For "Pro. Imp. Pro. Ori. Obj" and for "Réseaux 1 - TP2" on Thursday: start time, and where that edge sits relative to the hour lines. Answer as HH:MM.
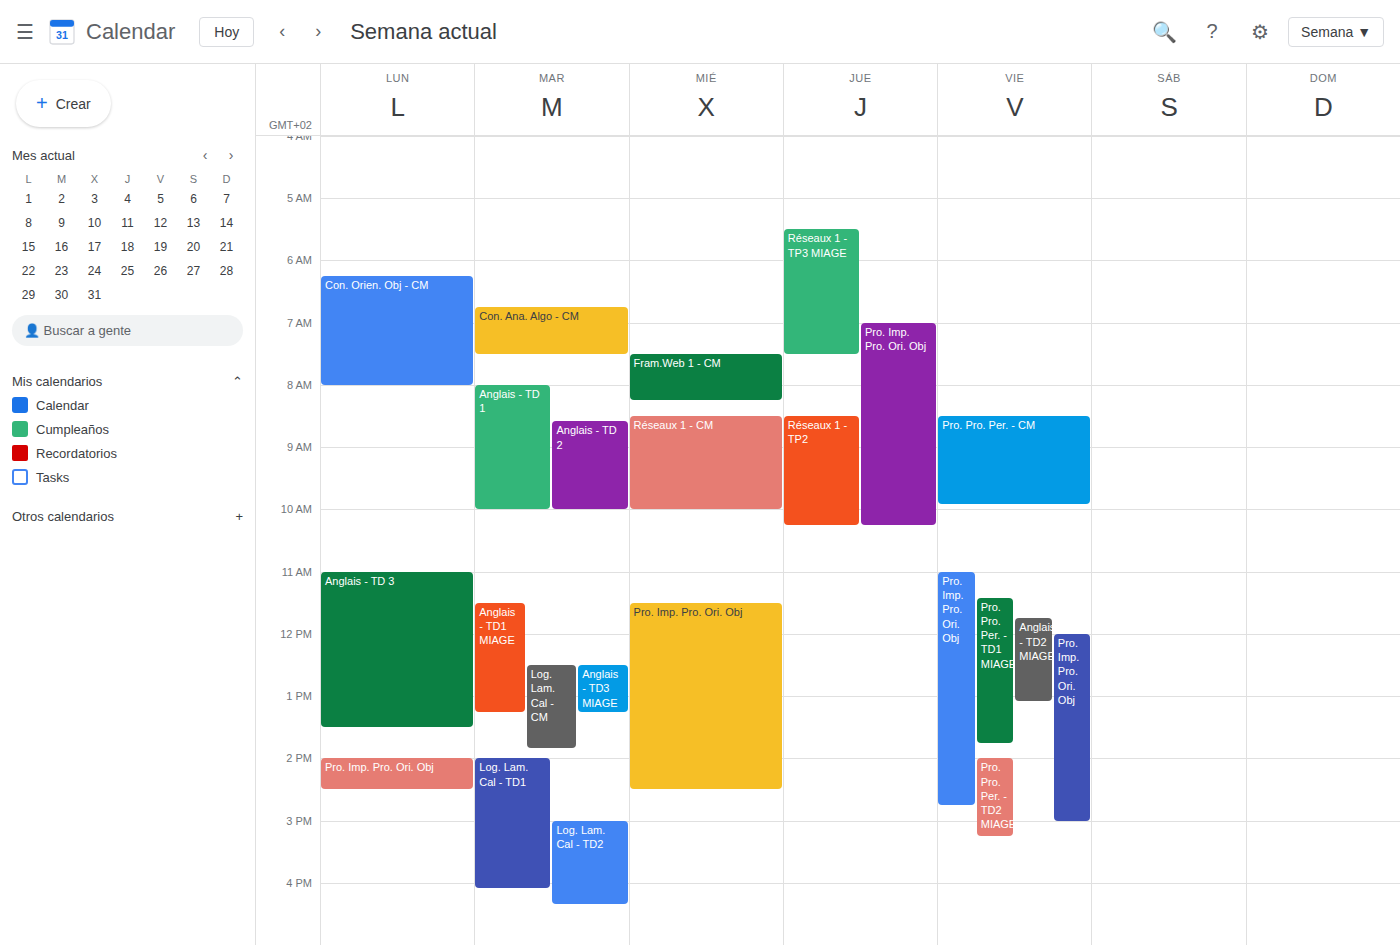
"Pro. Imp. Pro. Ori. Obj": 07:00, exactly on the 07:00 line. "Réseaux 1 - TP2": 08:30, halfway between the 08:00 and 09:00 lines.